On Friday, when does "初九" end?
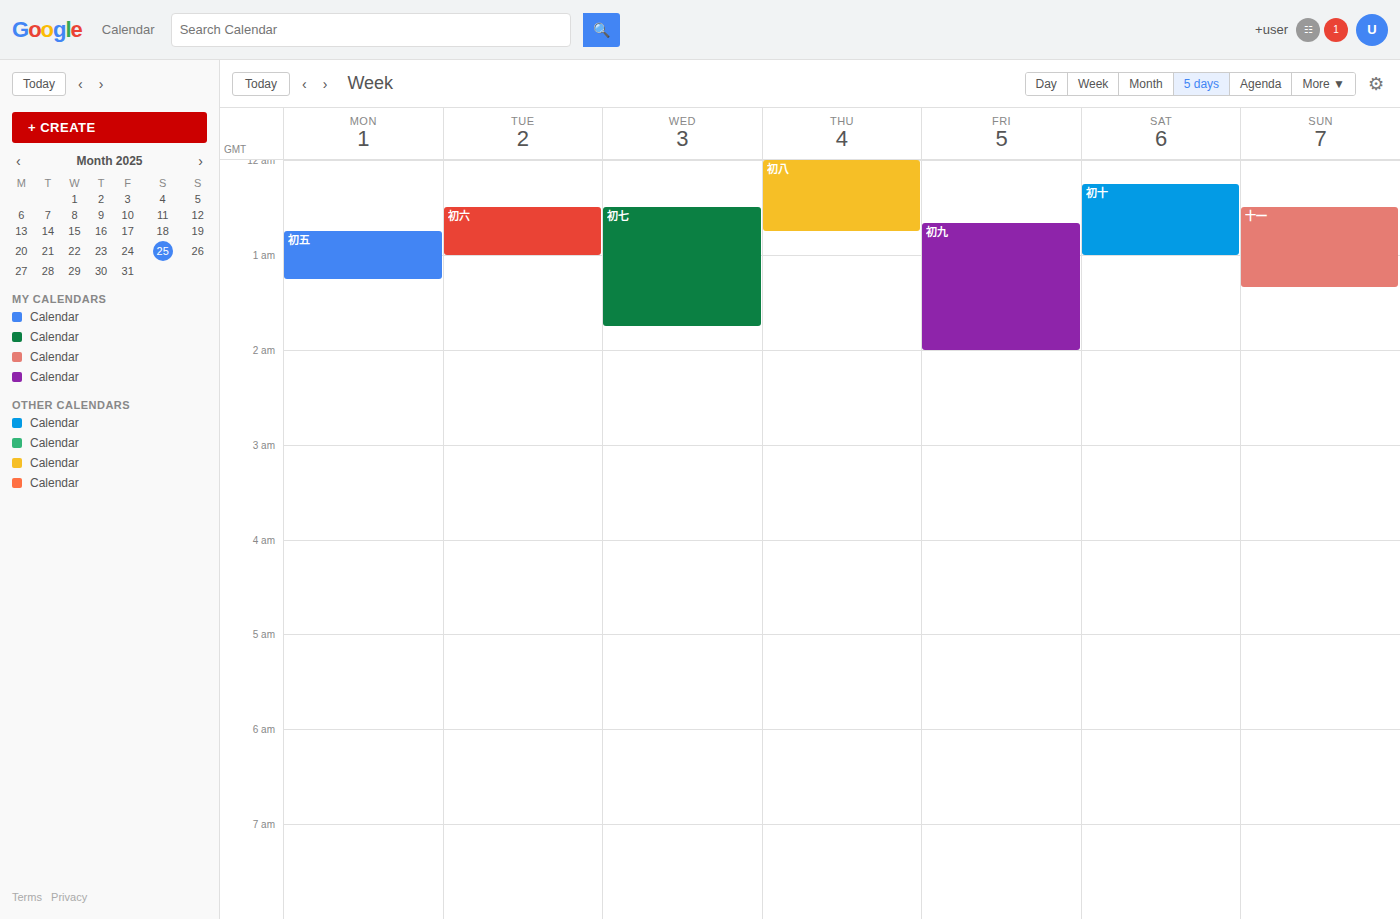
2:00 AM